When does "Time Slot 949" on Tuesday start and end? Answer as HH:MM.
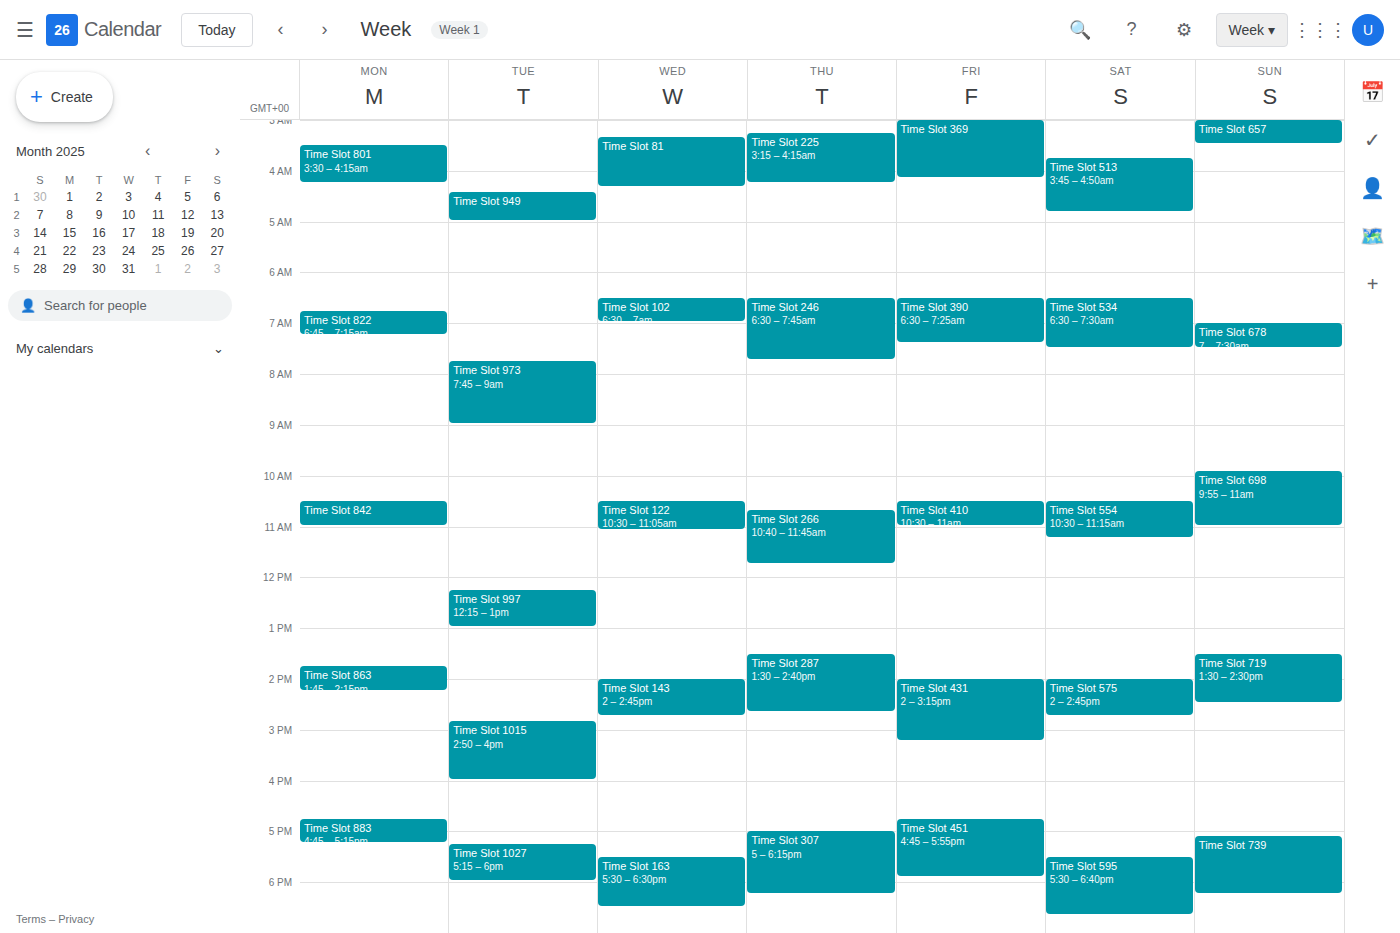
04:25 to 05:00